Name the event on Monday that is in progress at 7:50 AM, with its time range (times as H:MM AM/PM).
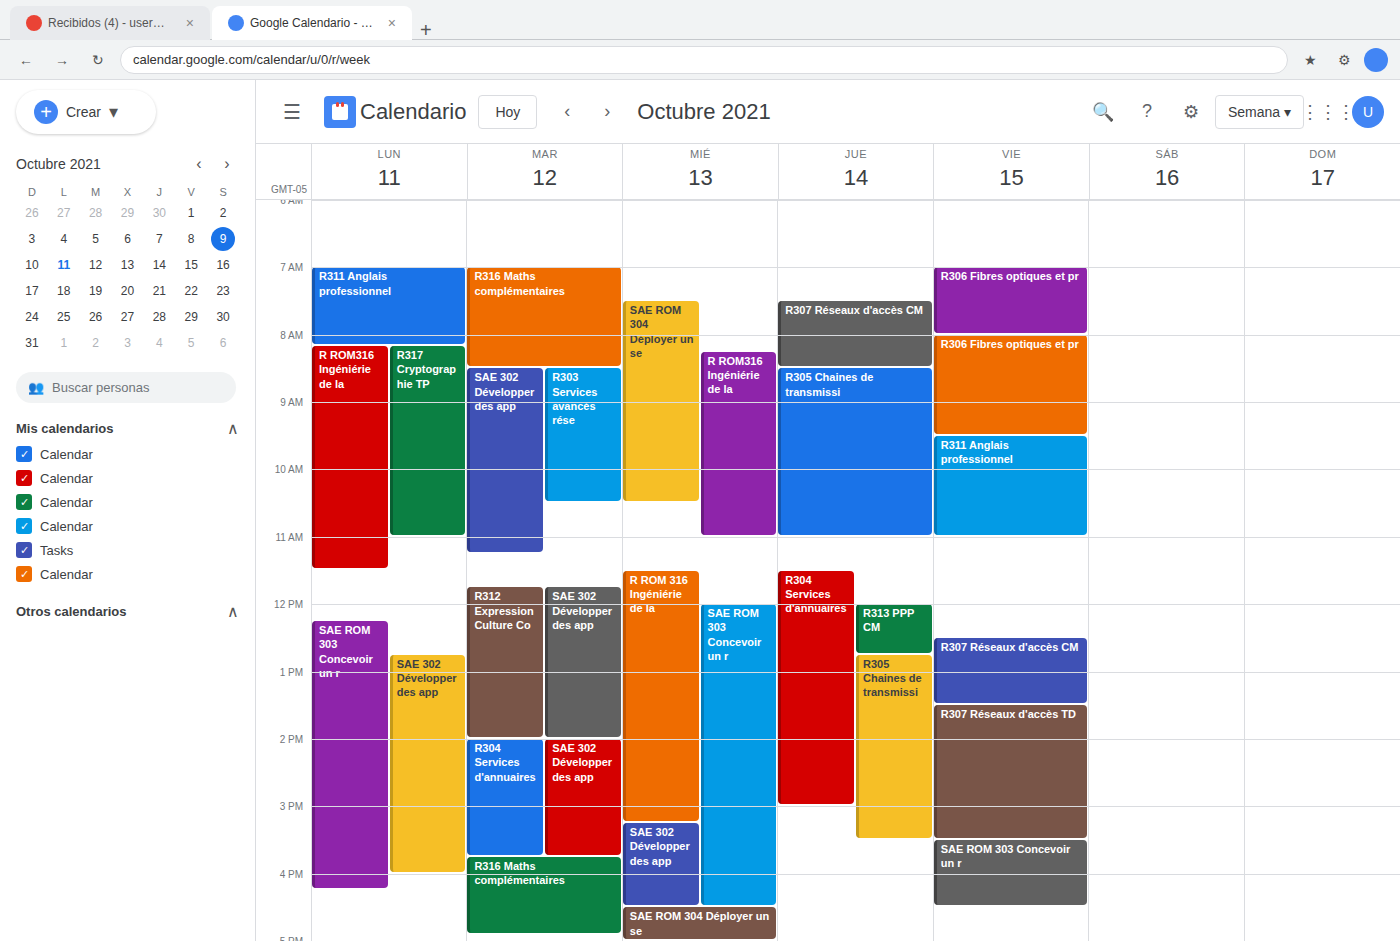
"R311 Anglais professionnel", 7:00 AM to 8:10 AM